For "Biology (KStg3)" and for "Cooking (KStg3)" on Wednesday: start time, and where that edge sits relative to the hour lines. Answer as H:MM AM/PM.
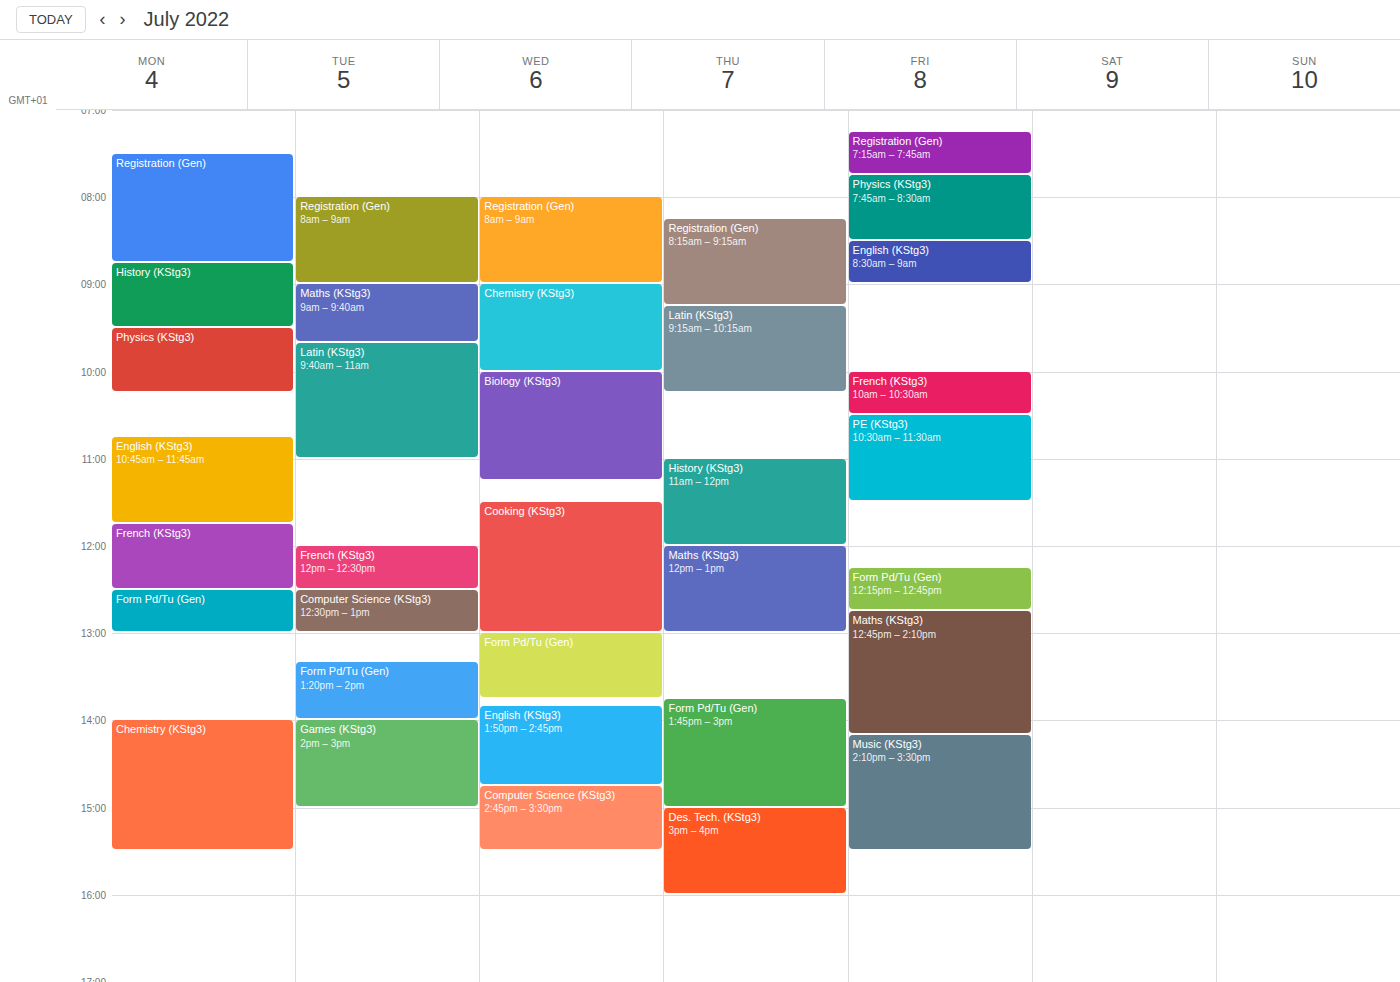
"Biology (KStg3)": 10:00 AM, exactly on the 10 AM line. "Cooking (KStg3)": 11:30 AM, halfway between the 11 AM and 12 PM lines.